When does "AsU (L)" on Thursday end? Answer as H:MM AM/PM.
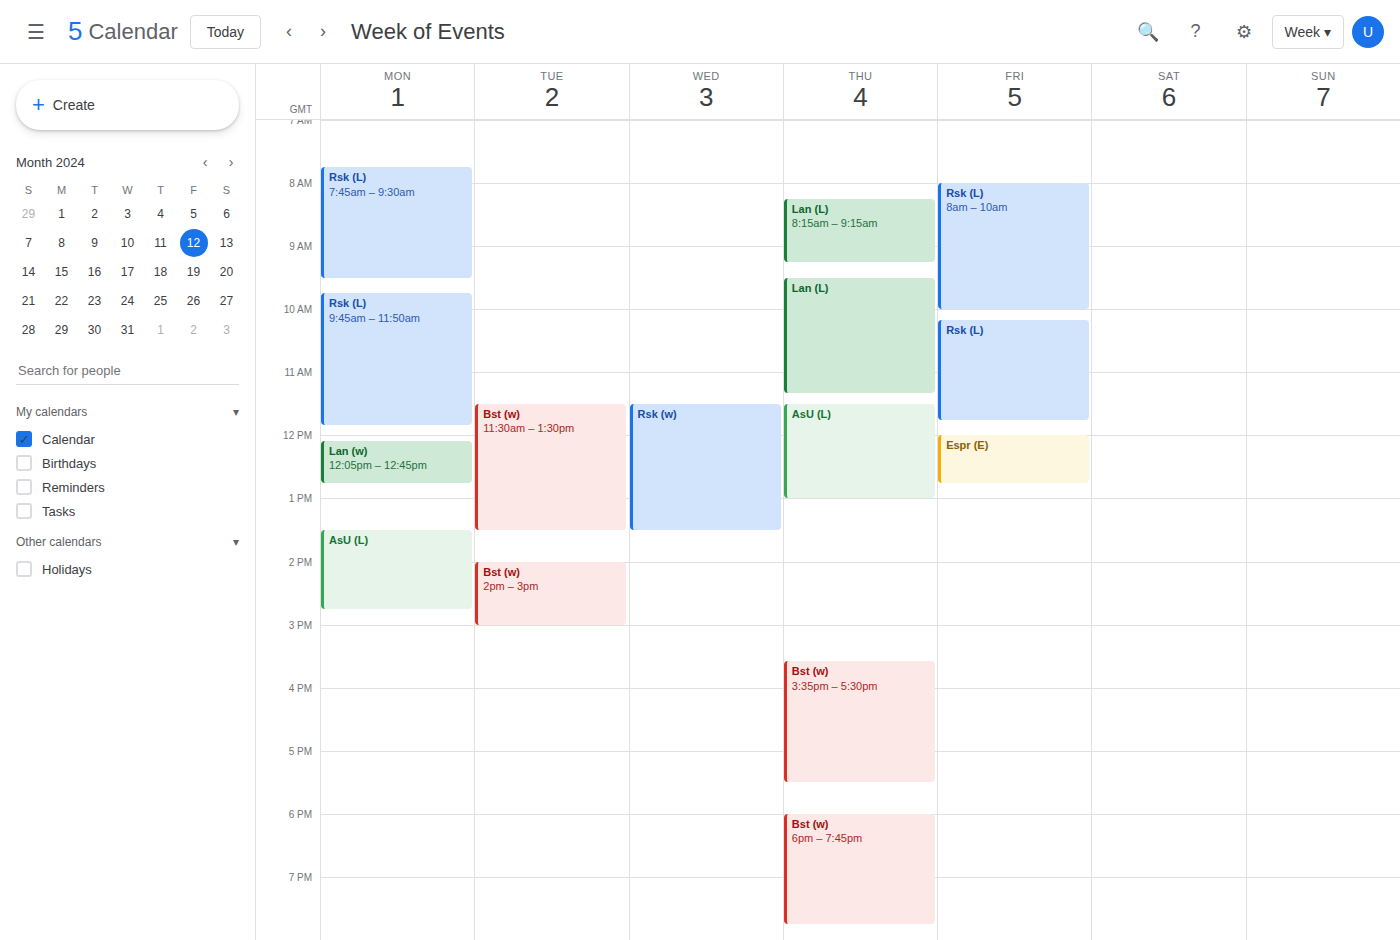
1:00 PM